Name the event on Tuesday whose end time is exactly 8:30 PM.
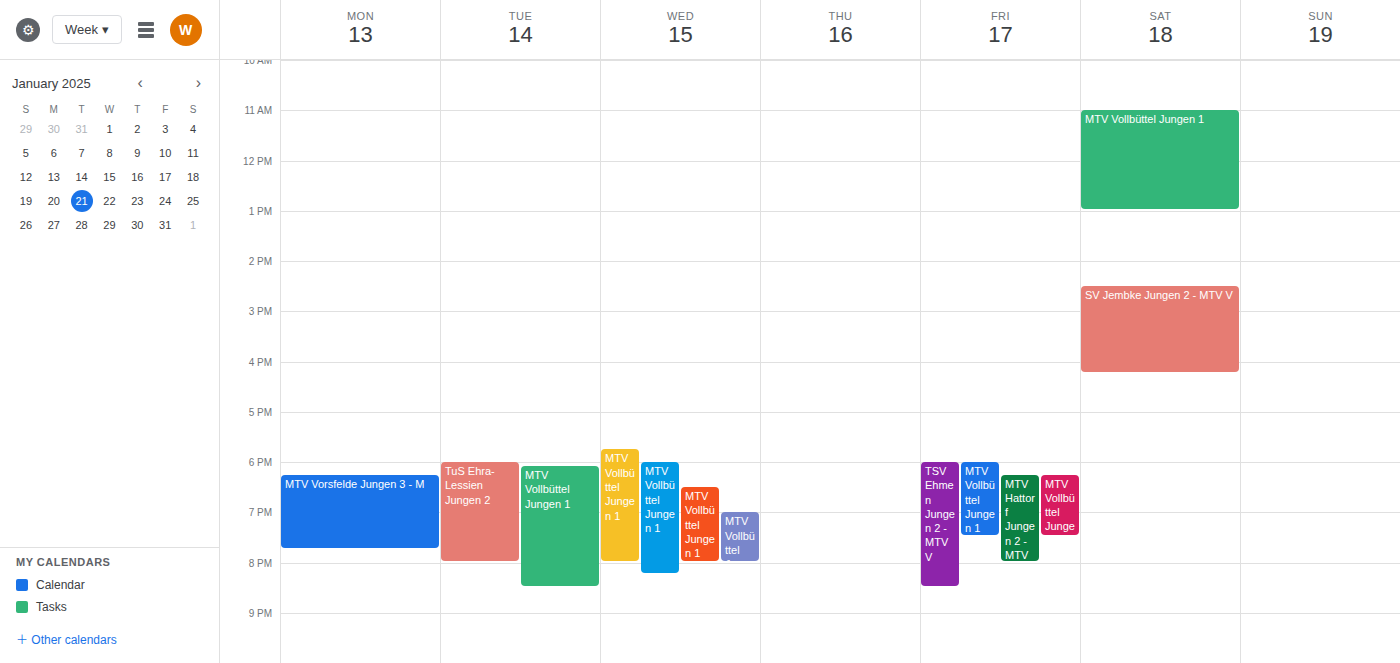
"MTV Vollbüttel Jungen 1"